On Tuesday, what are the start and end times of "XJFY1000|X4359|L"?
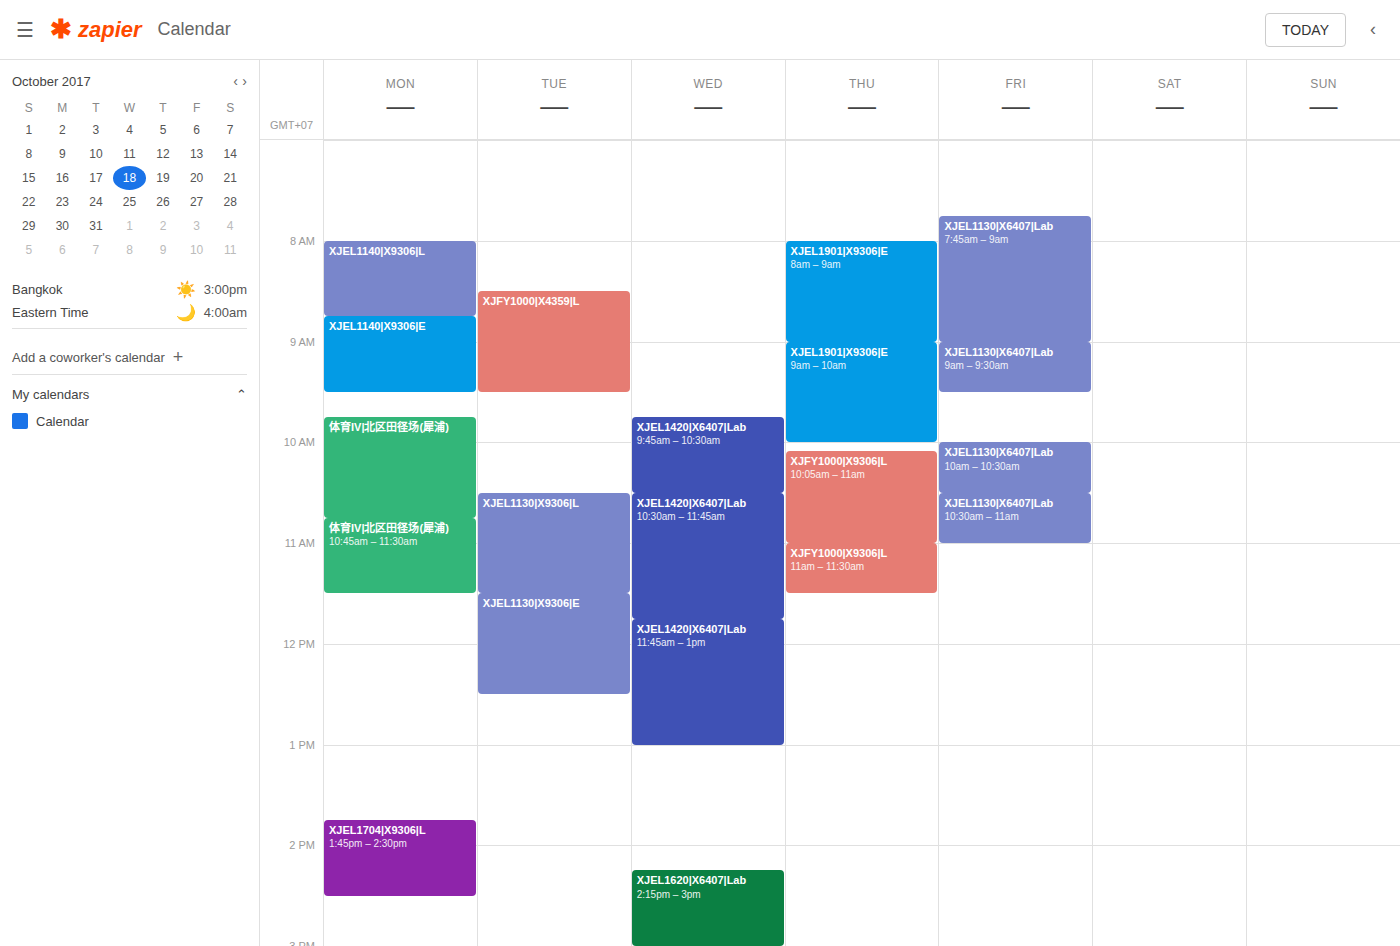
8:30 AM to 9:30 AM